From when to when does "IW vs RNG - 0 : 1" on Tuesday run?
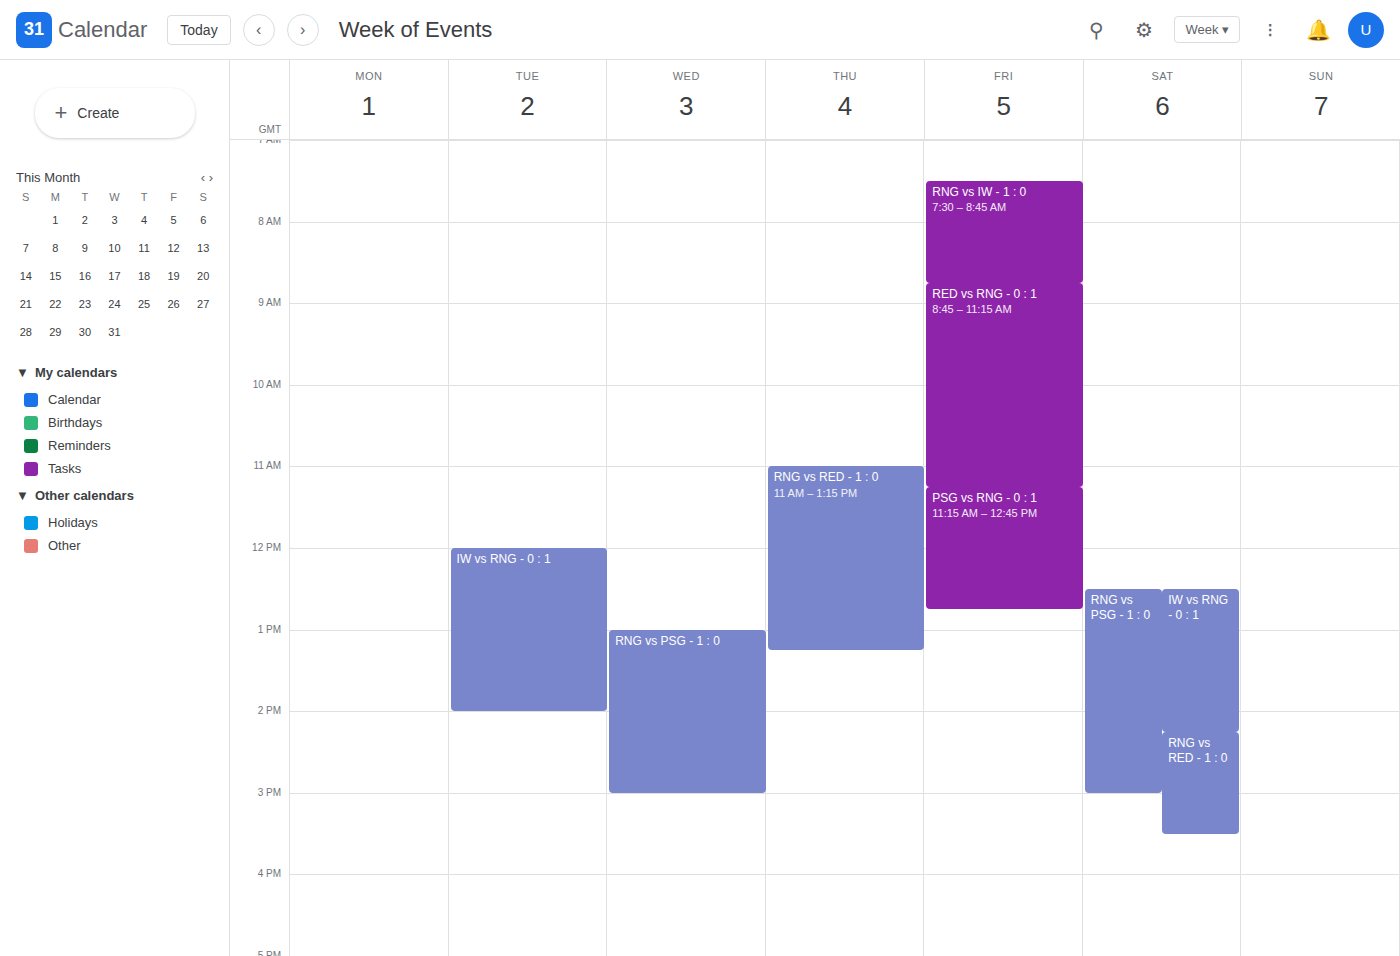
12:00 PM to 2:00 PM